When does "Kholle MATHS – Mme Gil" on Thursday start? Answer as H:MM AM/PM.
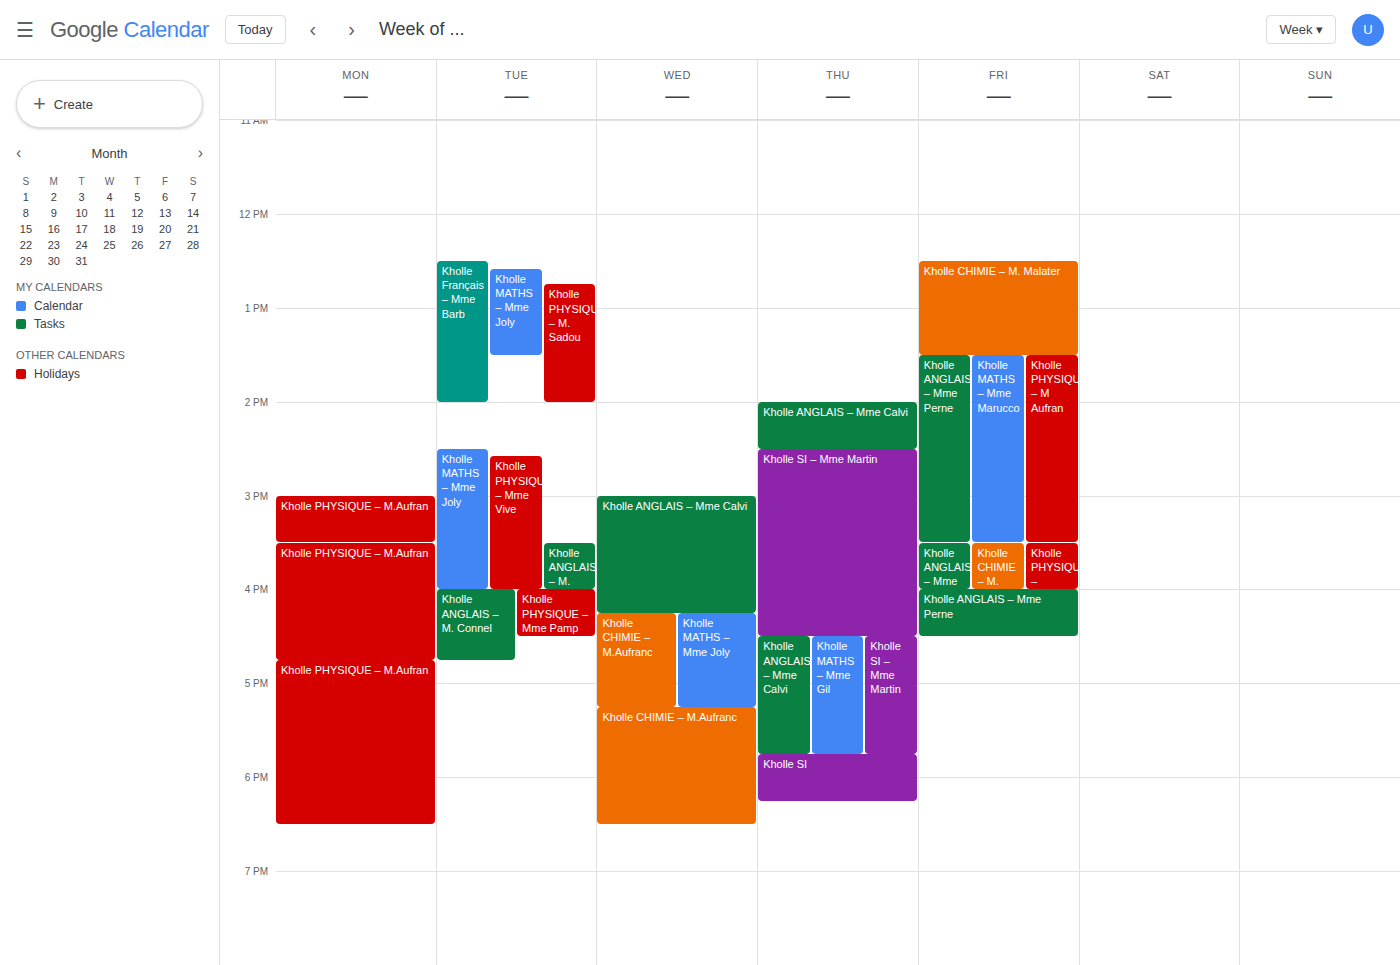
4:30 PM